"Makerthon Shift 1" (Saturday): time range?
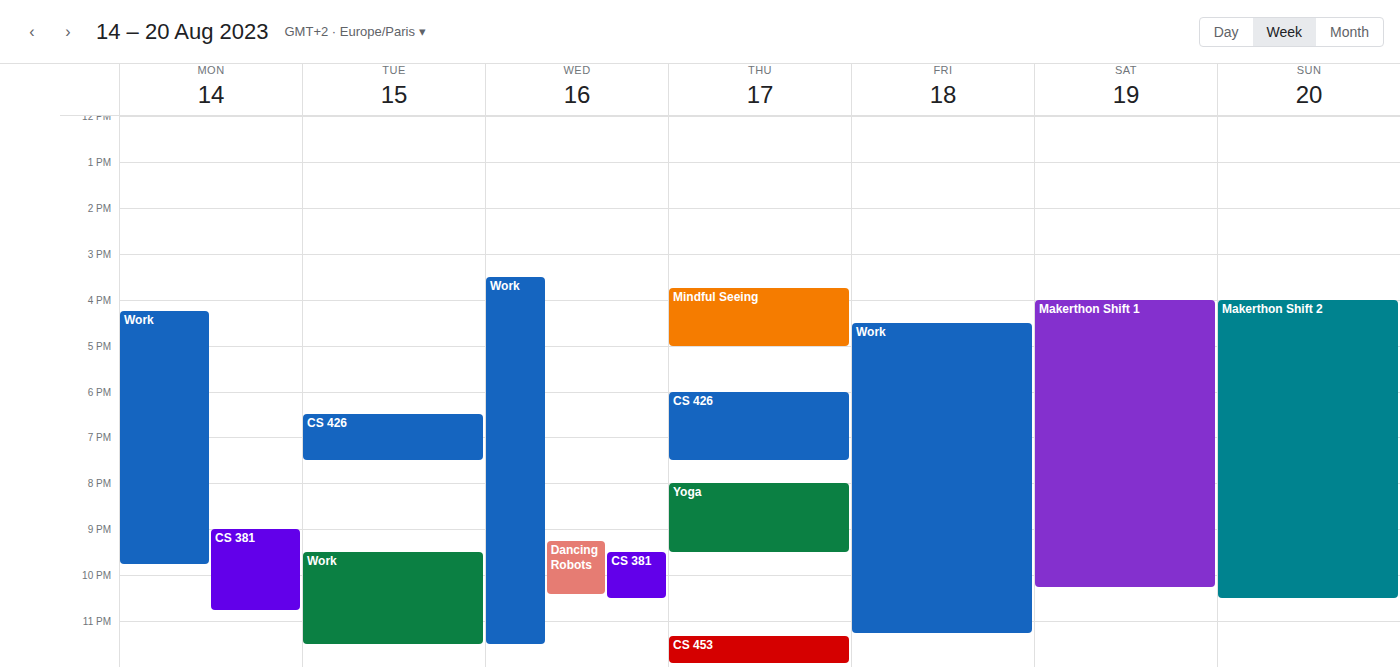
4:00 PM to 10:15 PM